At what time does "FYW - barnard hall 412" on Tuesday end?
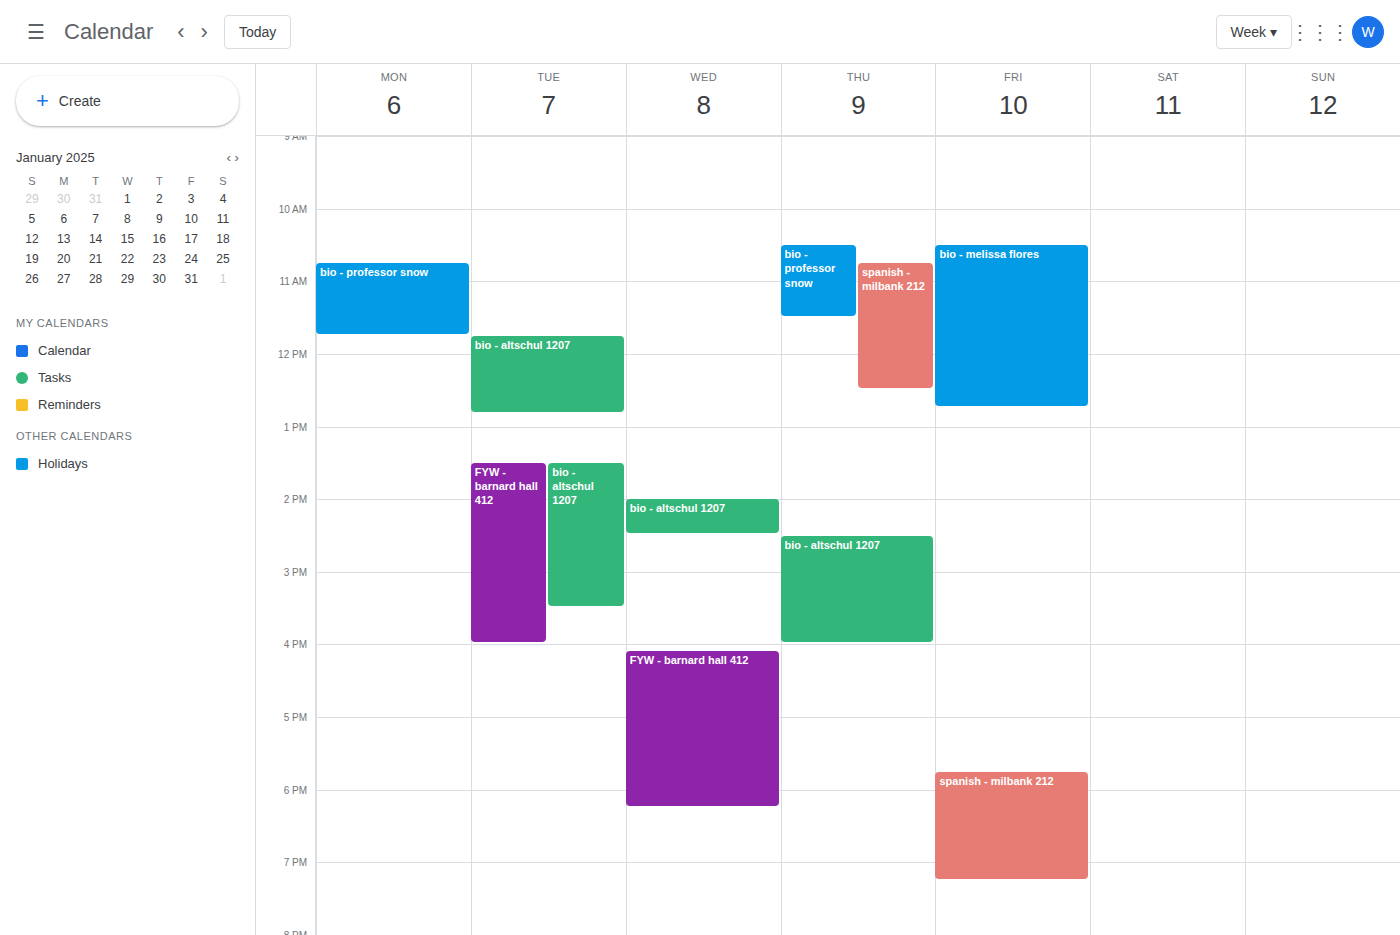
4:00 PM